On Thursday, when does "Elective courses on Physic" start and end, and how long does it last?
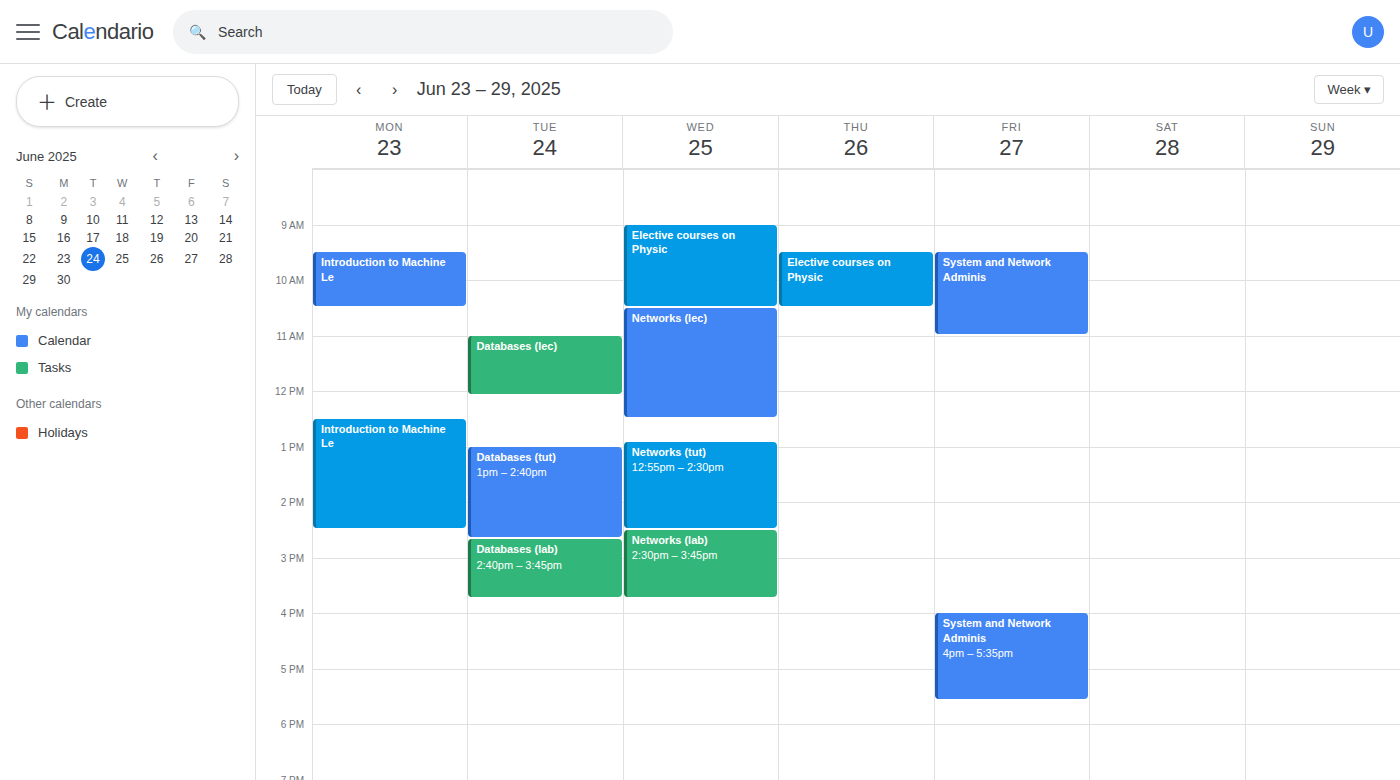
9:30 AM to 10:30 AM, 1 hour